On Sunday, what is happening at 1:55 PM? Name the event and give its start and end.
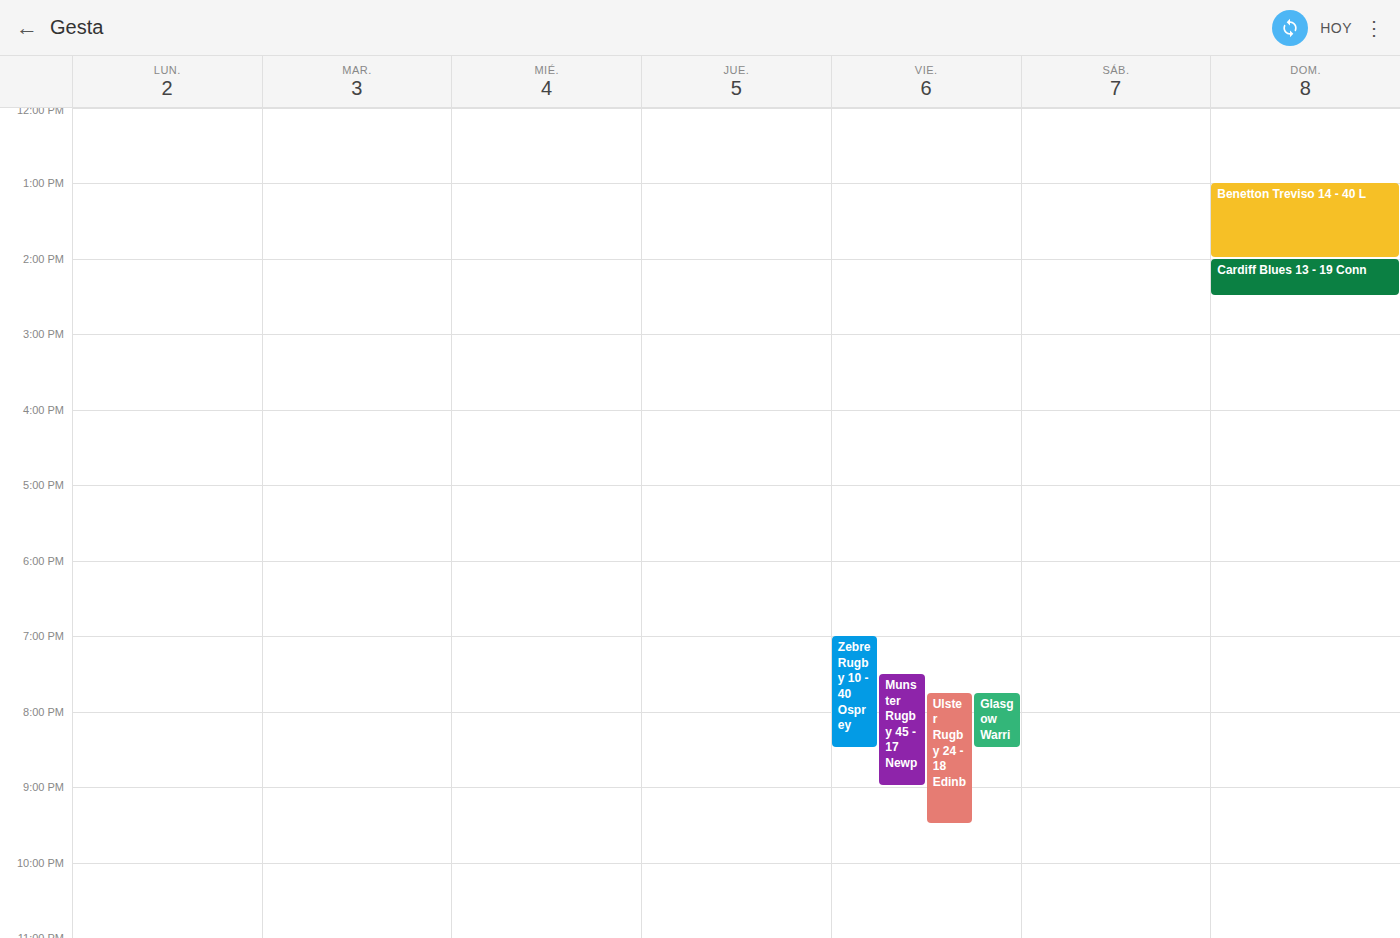
"Benetton Treviso 14 - 40 L", 1:00 PM to 2:00 PM